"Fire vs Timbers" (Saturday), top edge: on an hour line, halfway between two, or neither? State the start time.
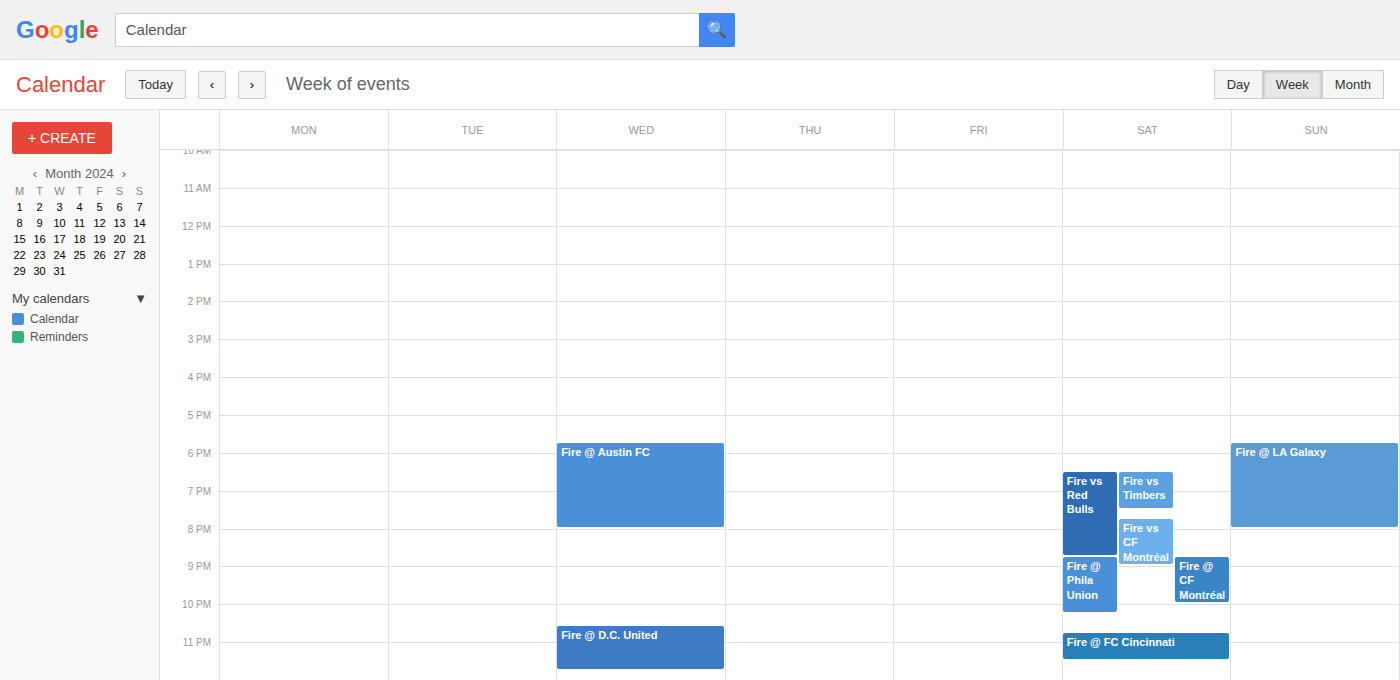
18:30 -- halfway between the 18:00 and 19:00 lines.